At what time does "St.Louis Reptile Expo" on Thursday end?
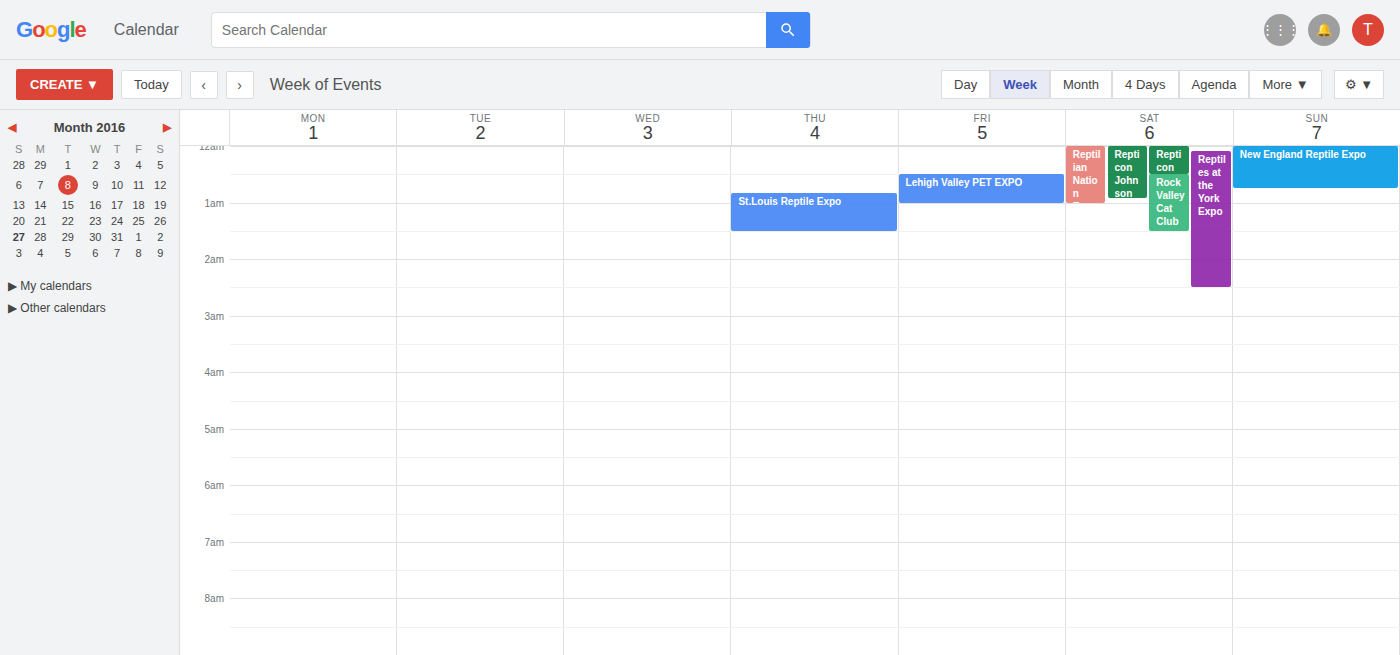
1:30 AM